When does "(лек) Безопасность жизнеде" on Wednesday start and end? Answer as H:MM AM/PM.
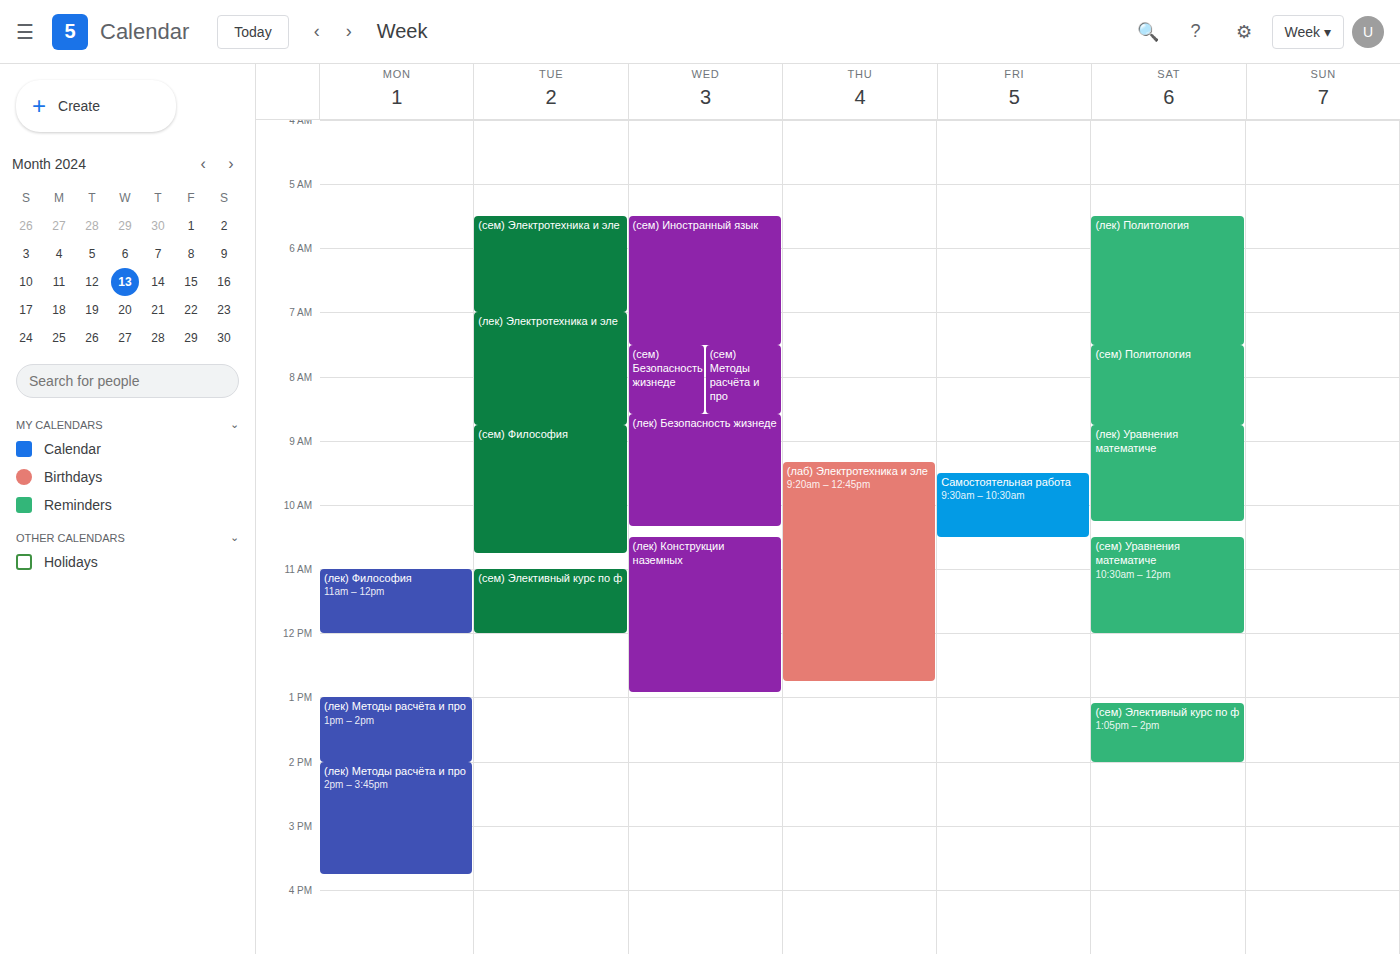
8:35 AM to 10:20 AM